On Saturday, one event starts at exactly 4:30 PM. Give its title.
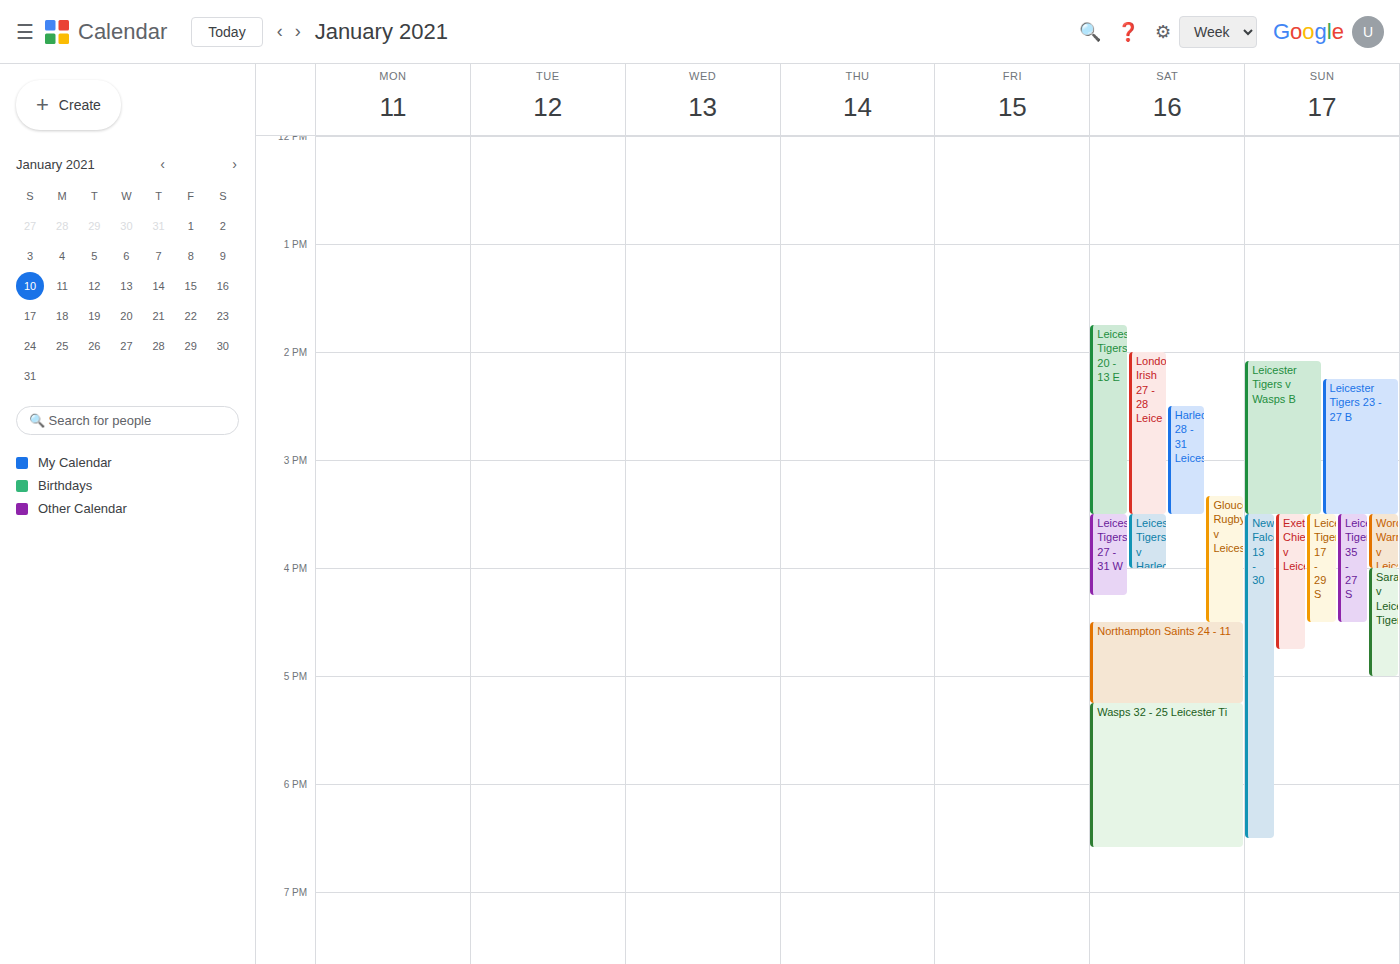
"Northampton Saints 24 - 11"